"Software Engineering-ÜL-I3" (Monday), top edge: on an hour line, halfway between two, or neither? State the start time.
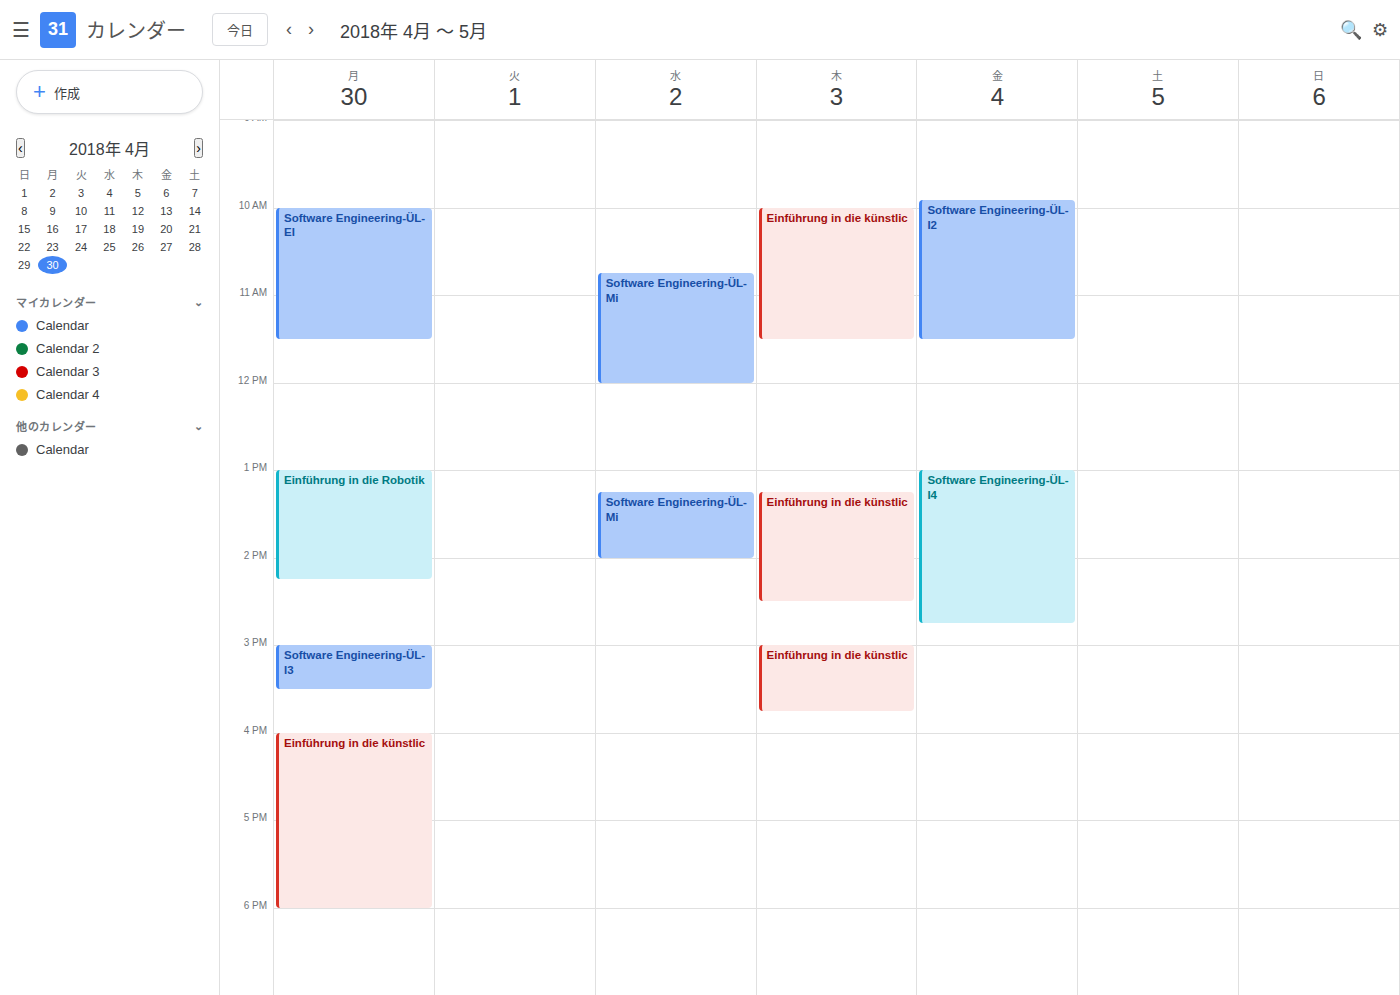
3:00 PM -- exactly on the 3 PM line.